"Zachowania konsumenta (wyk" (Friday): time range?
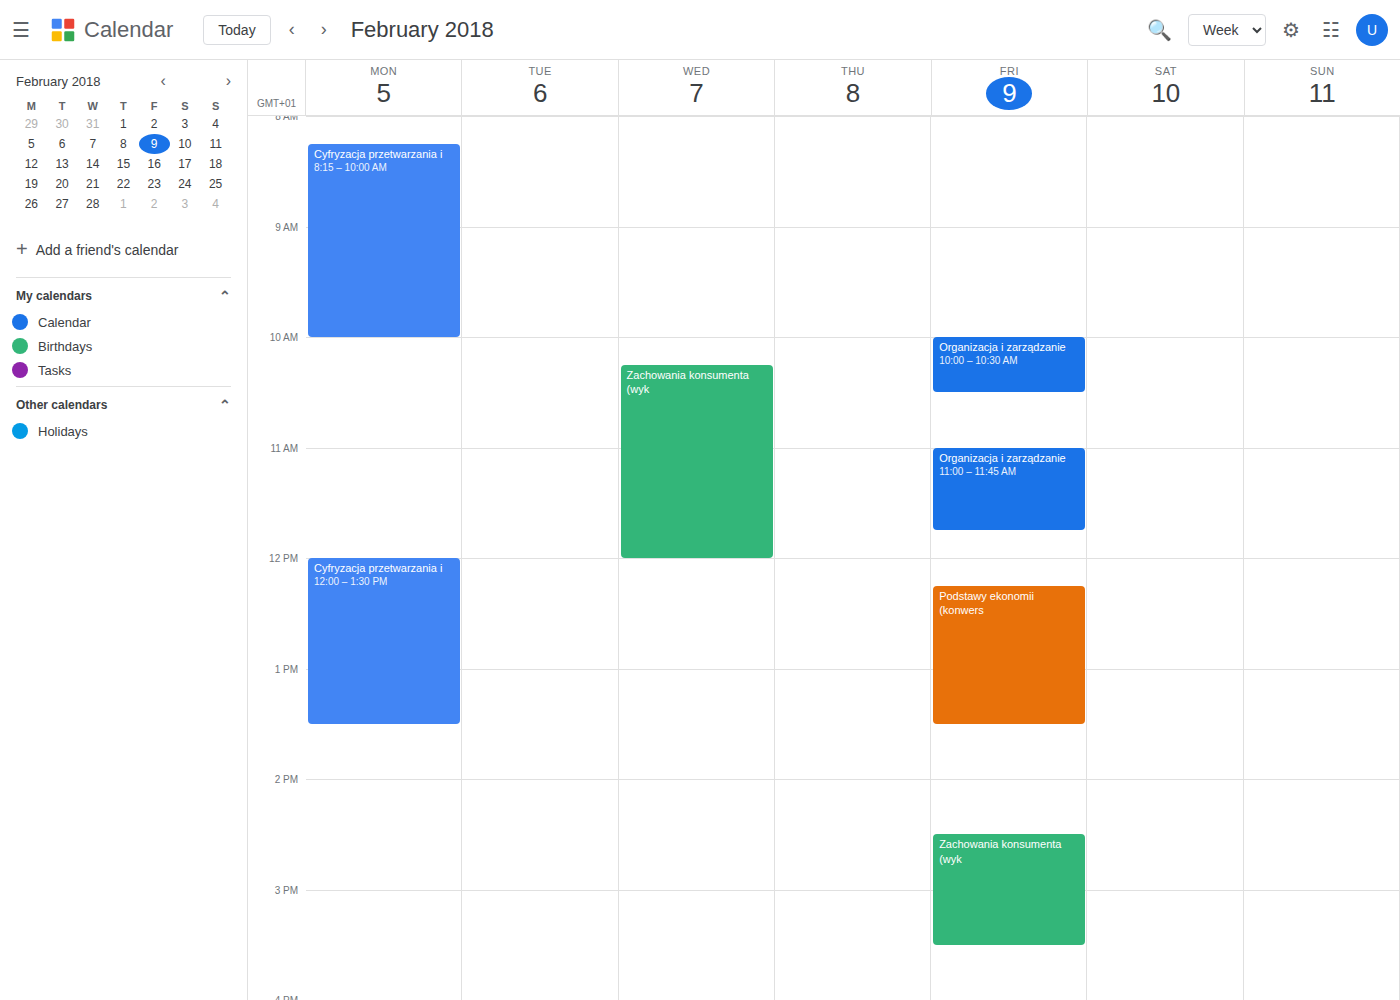
2:30 PM to 3:30 PM